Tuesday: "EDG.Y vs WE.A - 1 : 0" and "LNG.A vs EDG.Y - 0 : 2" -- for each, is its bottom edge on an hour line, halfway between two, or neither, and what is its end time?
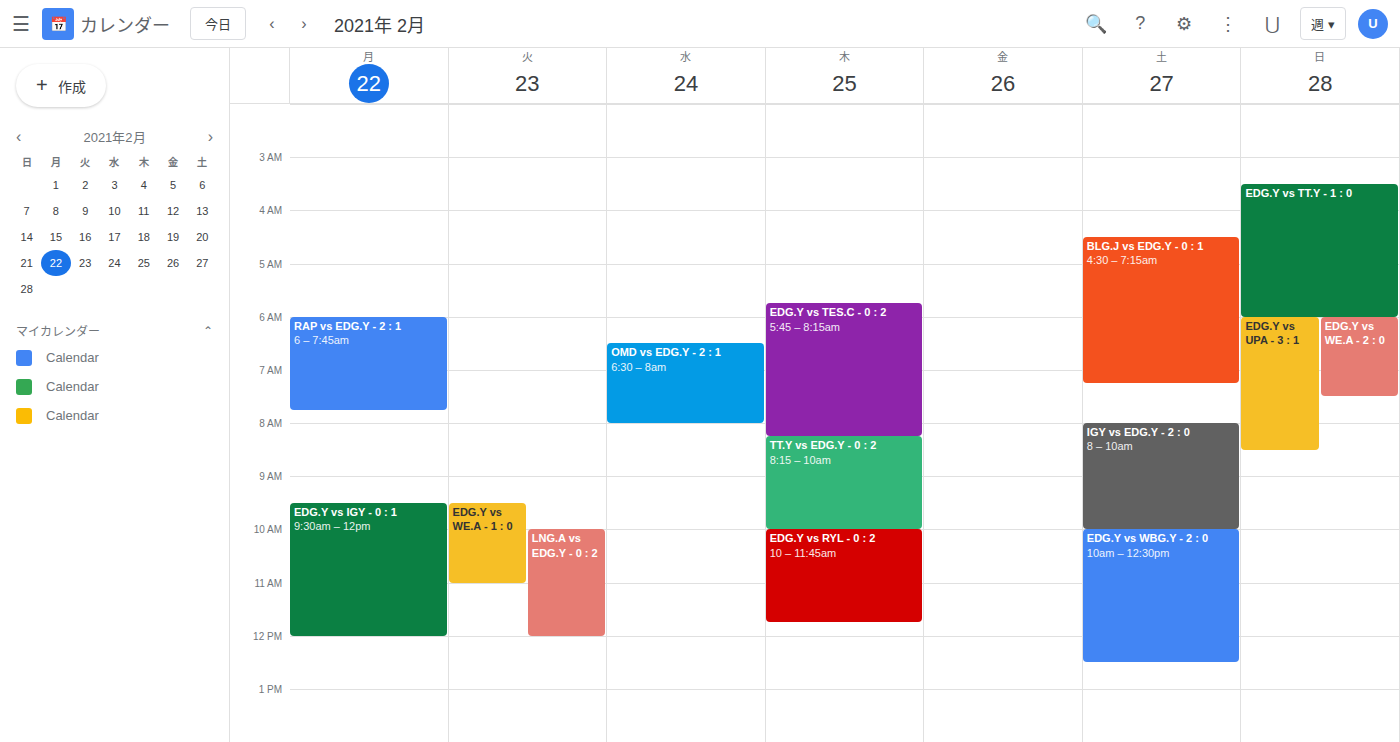
"EDG.Y vs WE.A - 1 : 0": 11:00, exactly on the 11:00 line. "LNG.A vs EDG.Y - 0 : 2": 12:00, exactly on the 12:00 line.